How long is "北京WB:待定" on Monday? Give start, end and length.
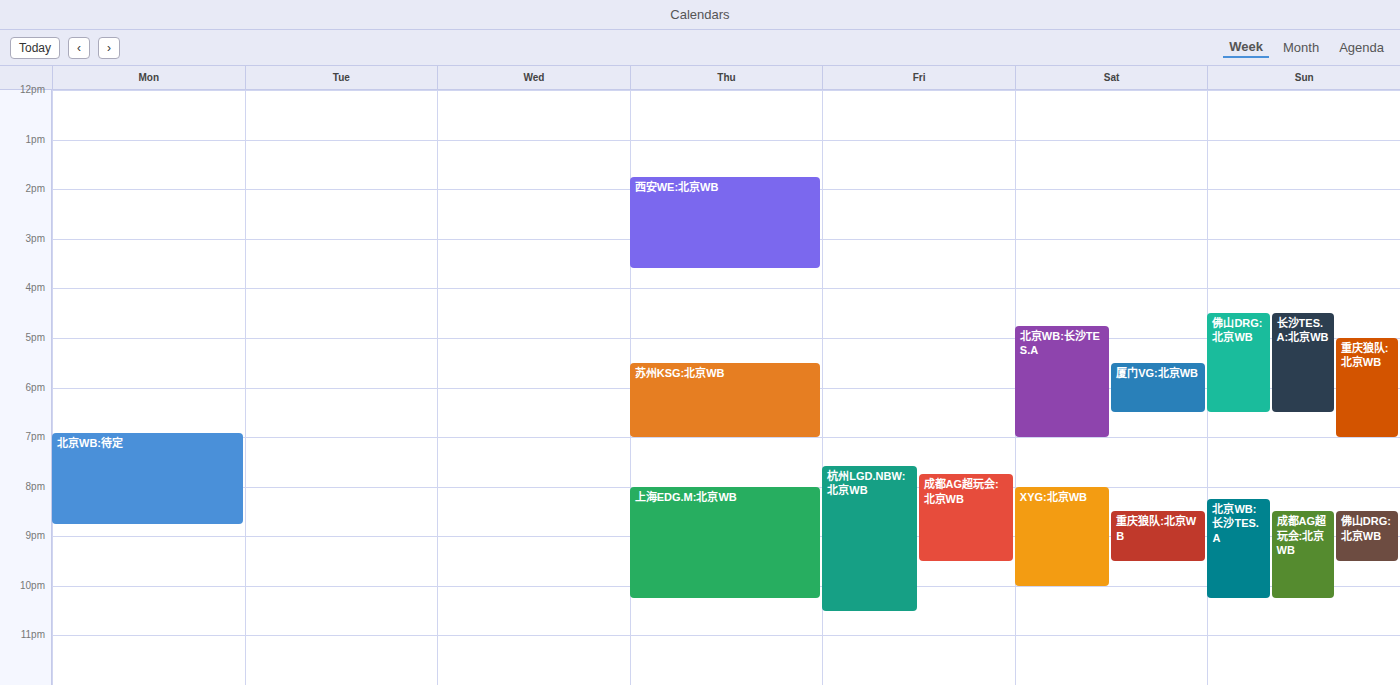
6:55 PM to 8:45 PM, 1 hour 50 minutes